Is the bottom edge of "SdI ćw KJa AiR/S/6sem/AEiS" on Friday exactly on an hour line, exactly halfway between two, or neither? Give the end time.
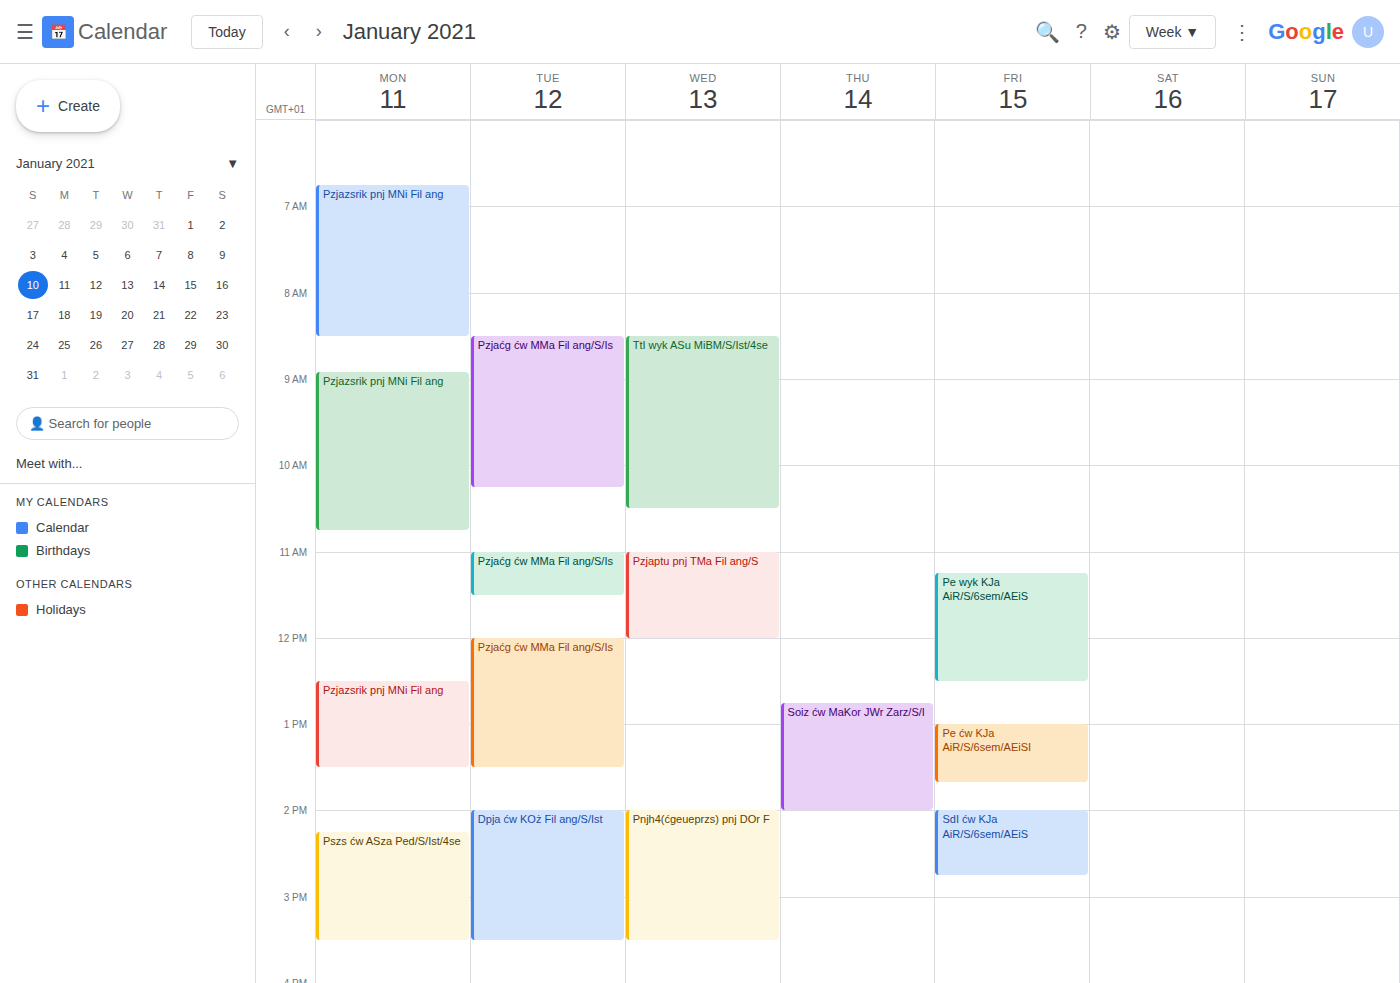
2:45 PM -- neither: three quarters of the way from the 2 PM line to the 3 PM line.